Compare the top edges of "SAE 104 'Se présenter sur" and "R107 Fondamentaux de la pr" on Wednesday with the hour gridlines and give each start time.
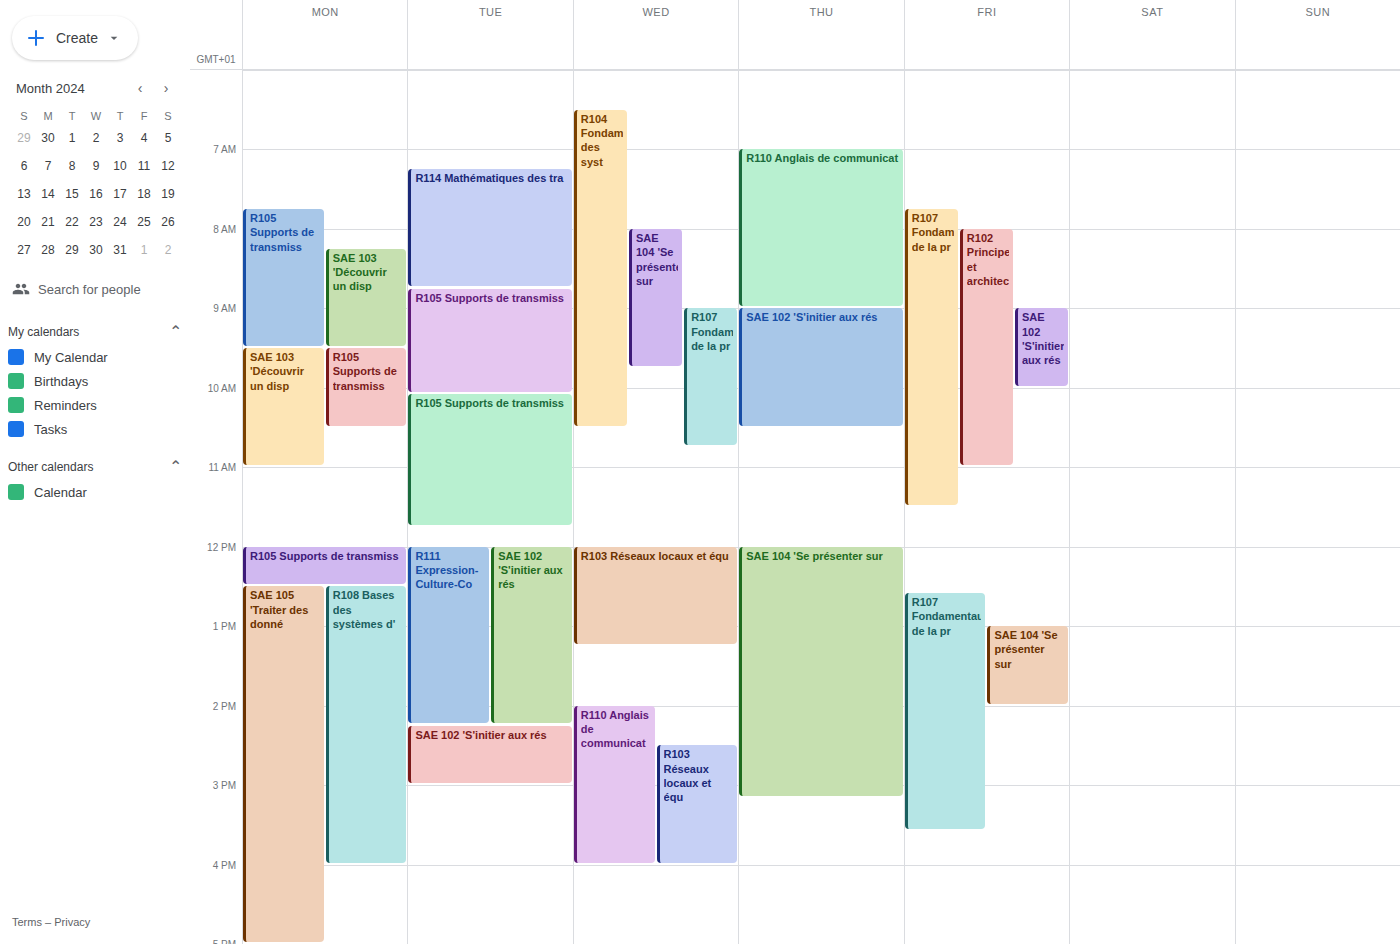
"SAE 104 'Se présenter sur": 8:00 AM, exactly on the 8 AM line. "R107 Fondamentaux de la pr": 9:00 AM, exactly on the 9 AM line.